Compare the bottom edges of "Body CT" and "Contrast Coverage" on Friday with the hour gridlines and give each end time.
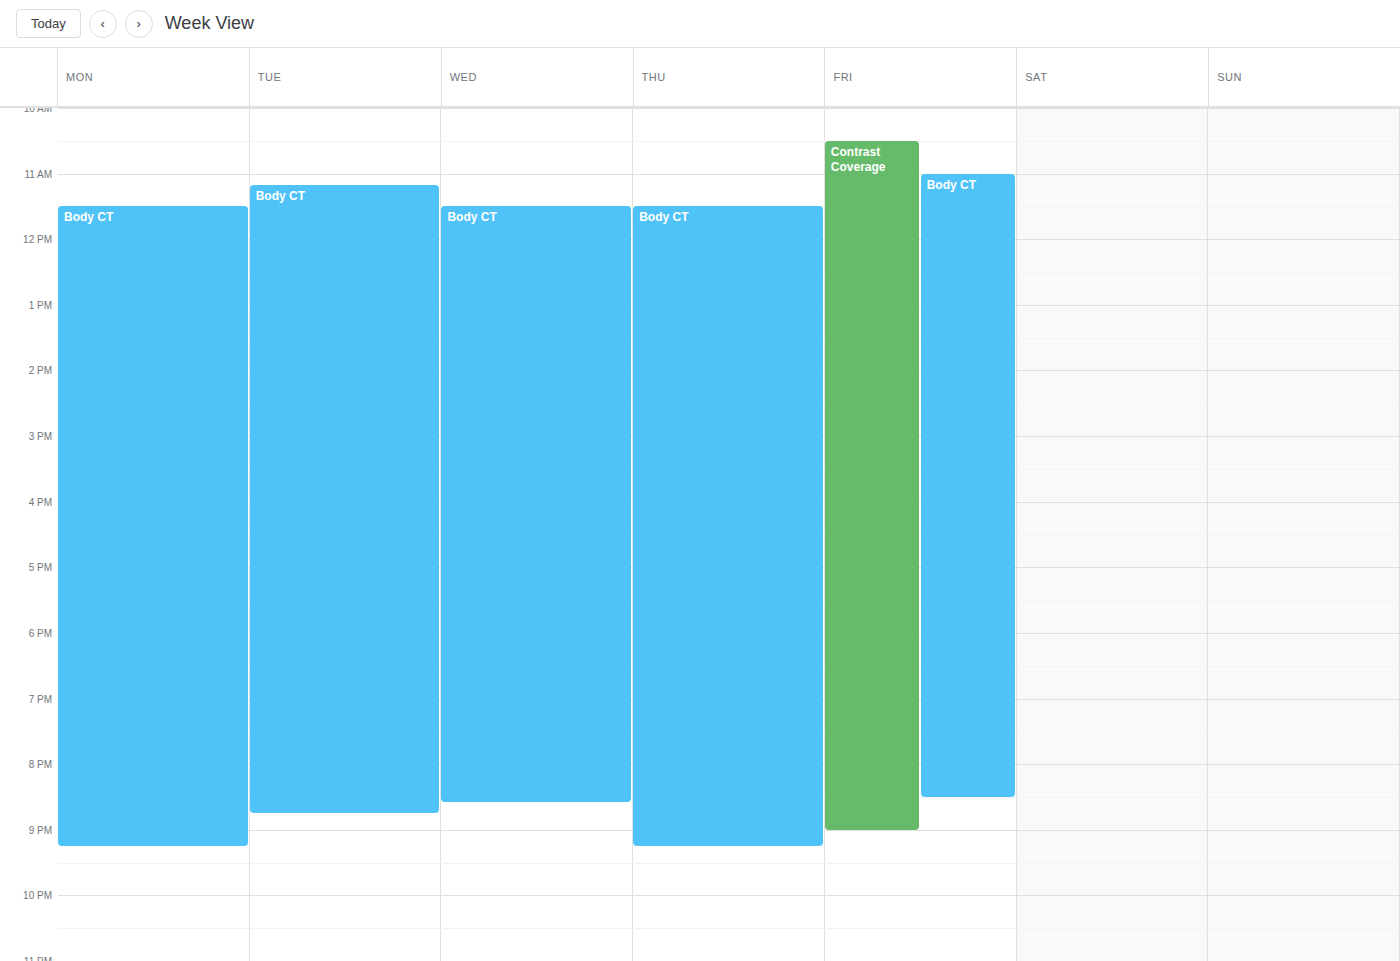
"Body CT": 8:30 PM, halfway between the 8 PM and 9 PM lines. "Contrast Coverage": 9:00 PM, exactly on the 9 PM line.